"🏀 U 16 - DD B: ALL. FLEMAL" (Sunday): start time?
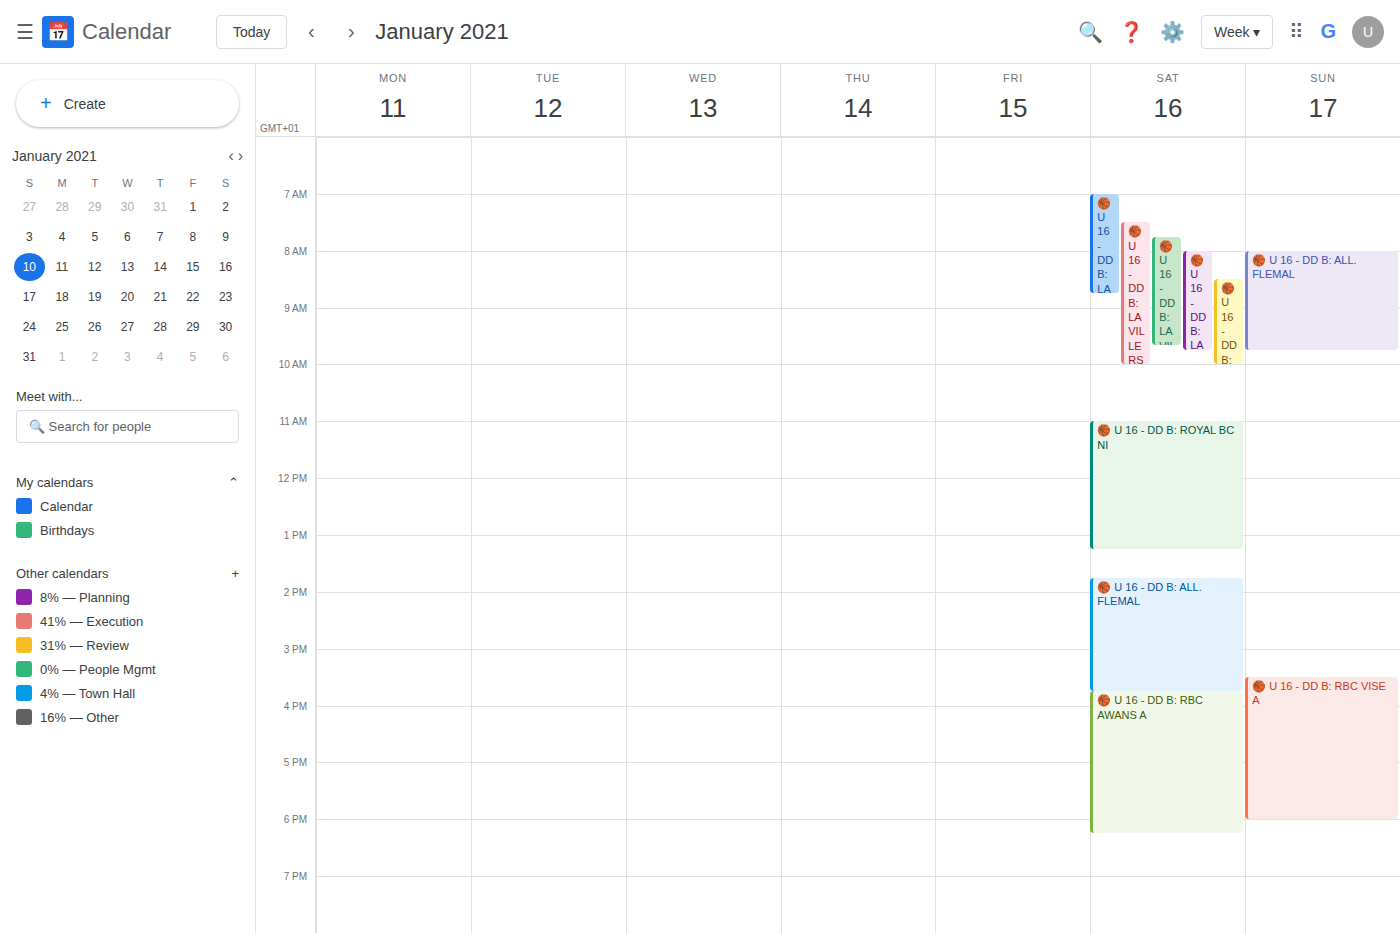
08:00